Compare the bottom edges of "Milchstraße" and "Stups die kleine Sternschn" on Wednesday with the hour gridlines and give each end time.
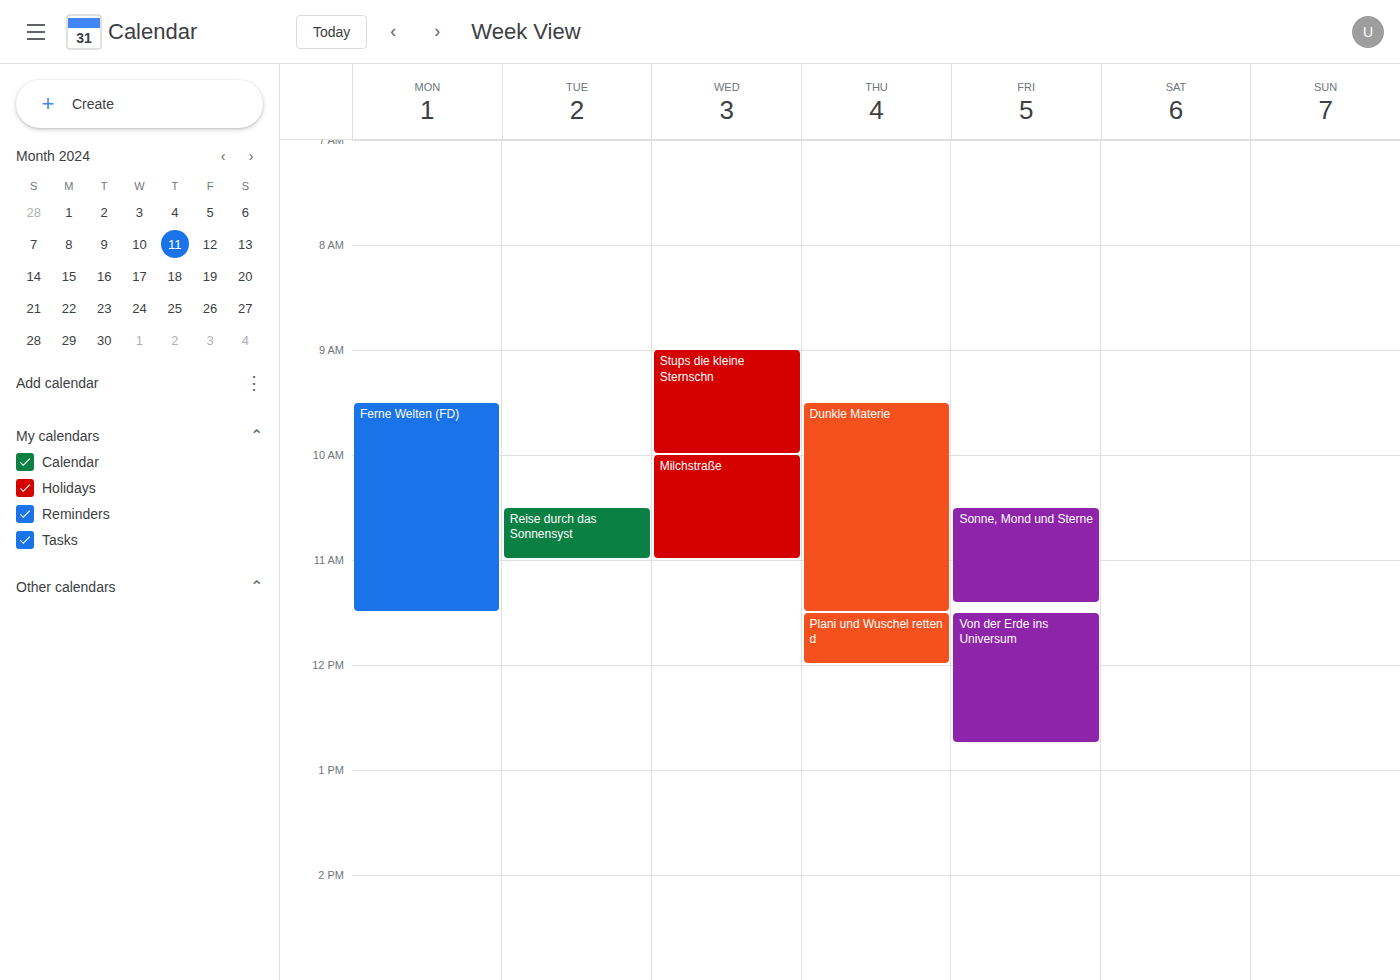
"Milchstraße": 11:00 AM, exactly on the 11 AM line. "Stups die kleine Sternschn": 10:00 AM, exactly on the 10 AM line.